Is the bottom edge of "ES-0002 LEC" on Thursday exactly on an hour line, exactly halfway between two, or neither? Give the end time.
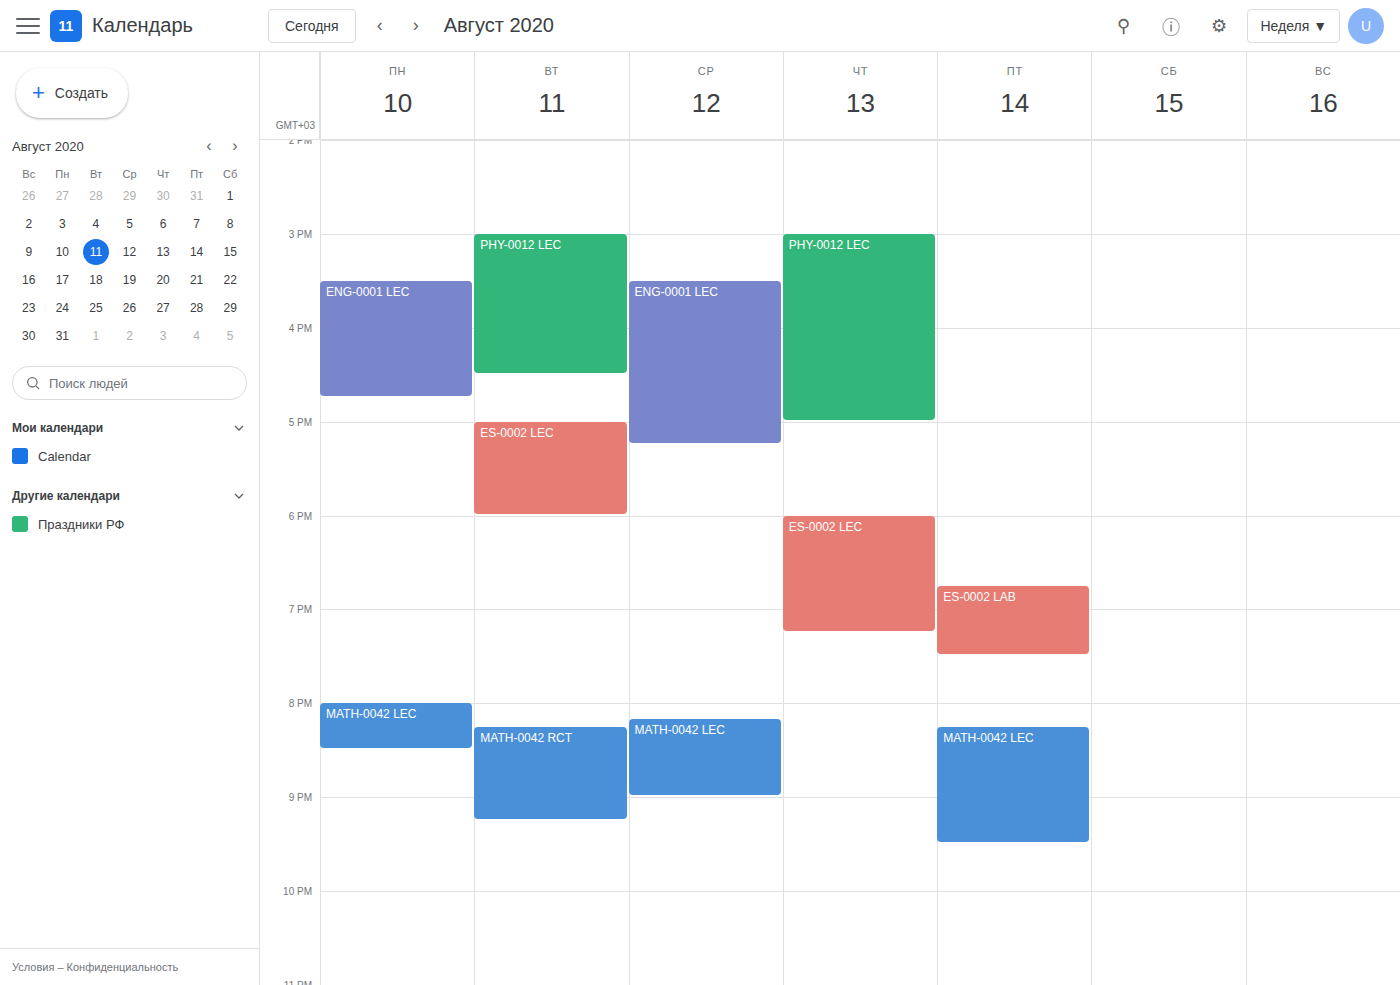
7:15 PM -- neither: a quarter of the way from the 7 PM line to the 8 PM line.